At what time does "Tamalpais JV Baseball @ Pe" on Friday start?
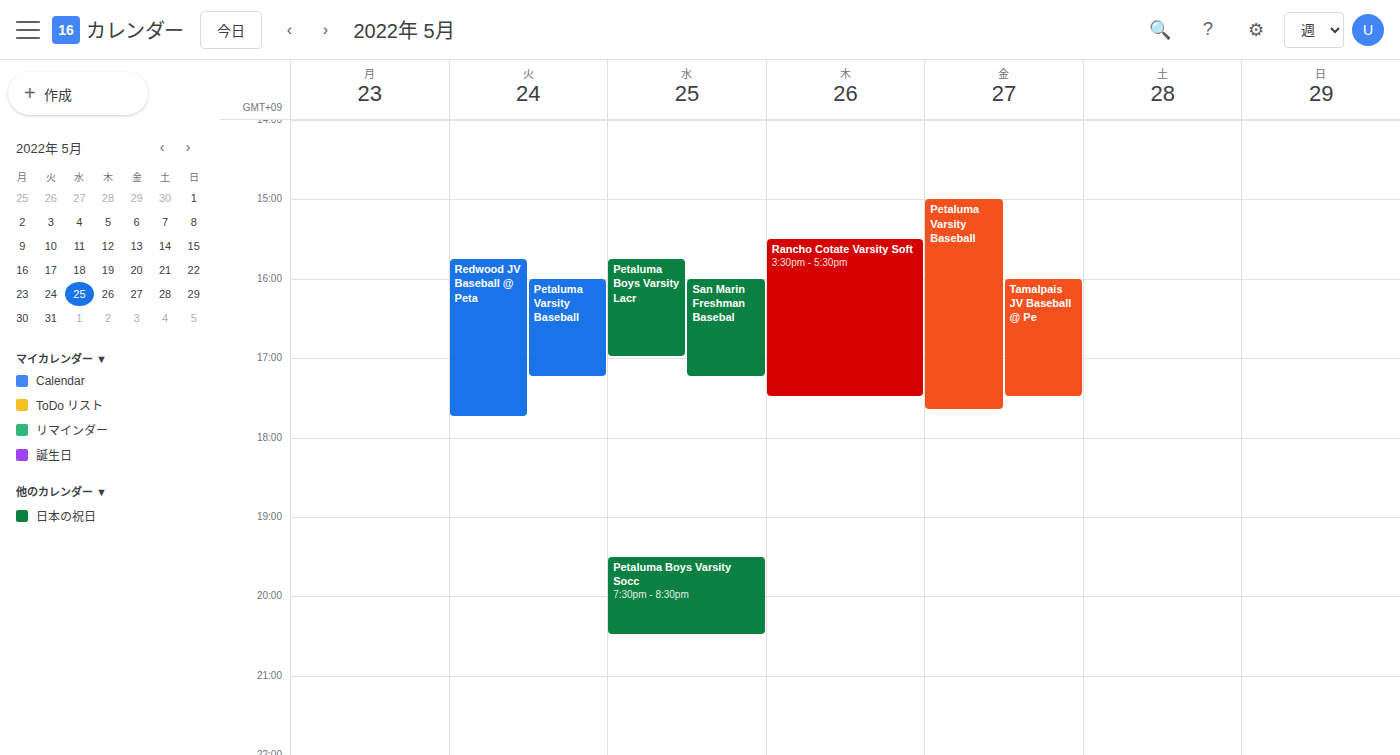
4:00 PM